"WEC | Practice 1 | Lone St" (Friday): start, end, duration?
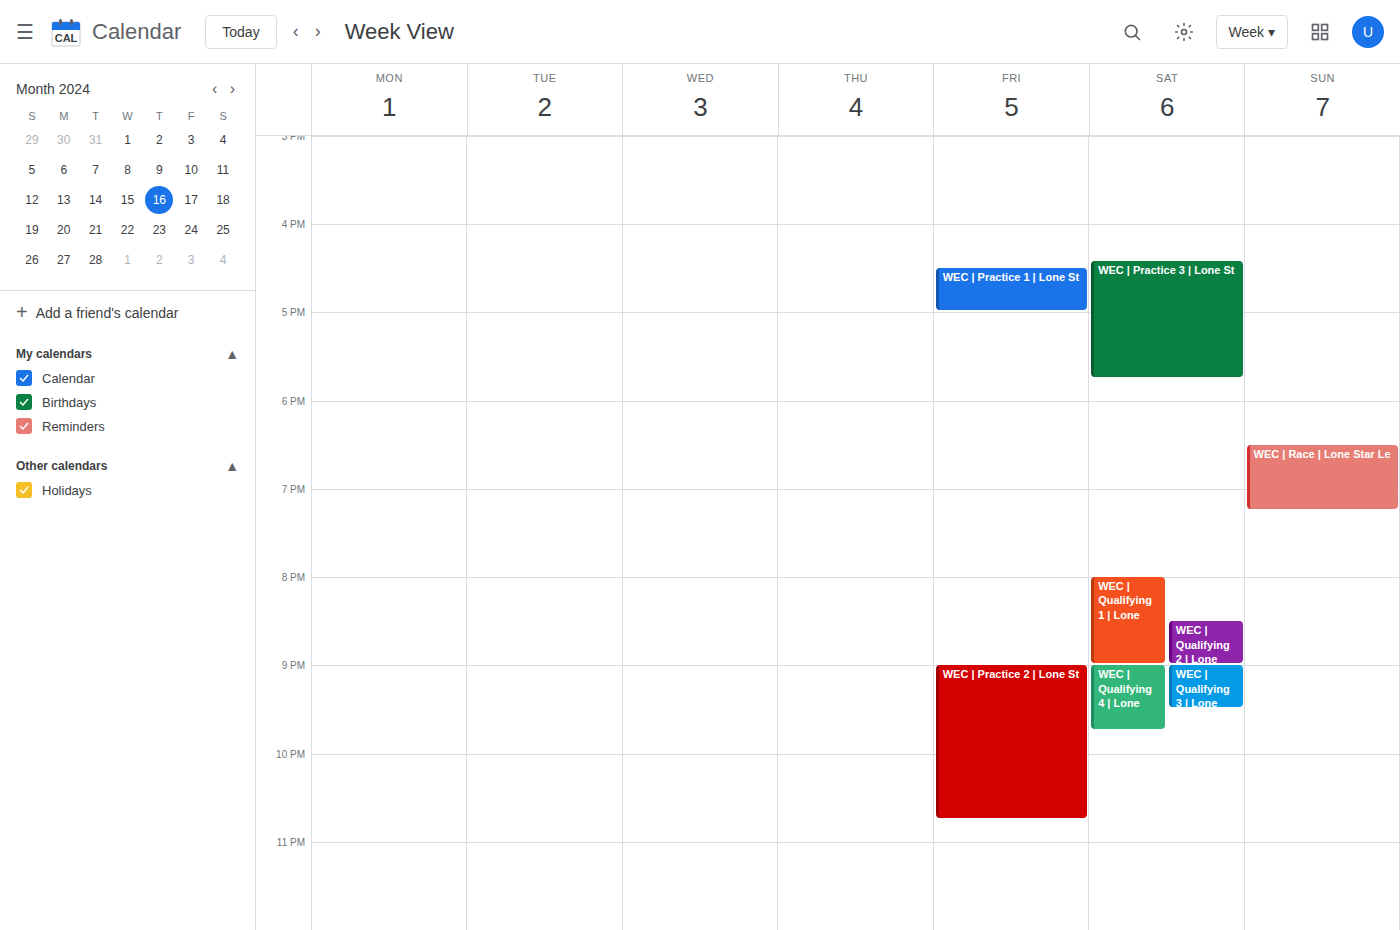
4:30 PM to 5:00 PM, 30 minutes